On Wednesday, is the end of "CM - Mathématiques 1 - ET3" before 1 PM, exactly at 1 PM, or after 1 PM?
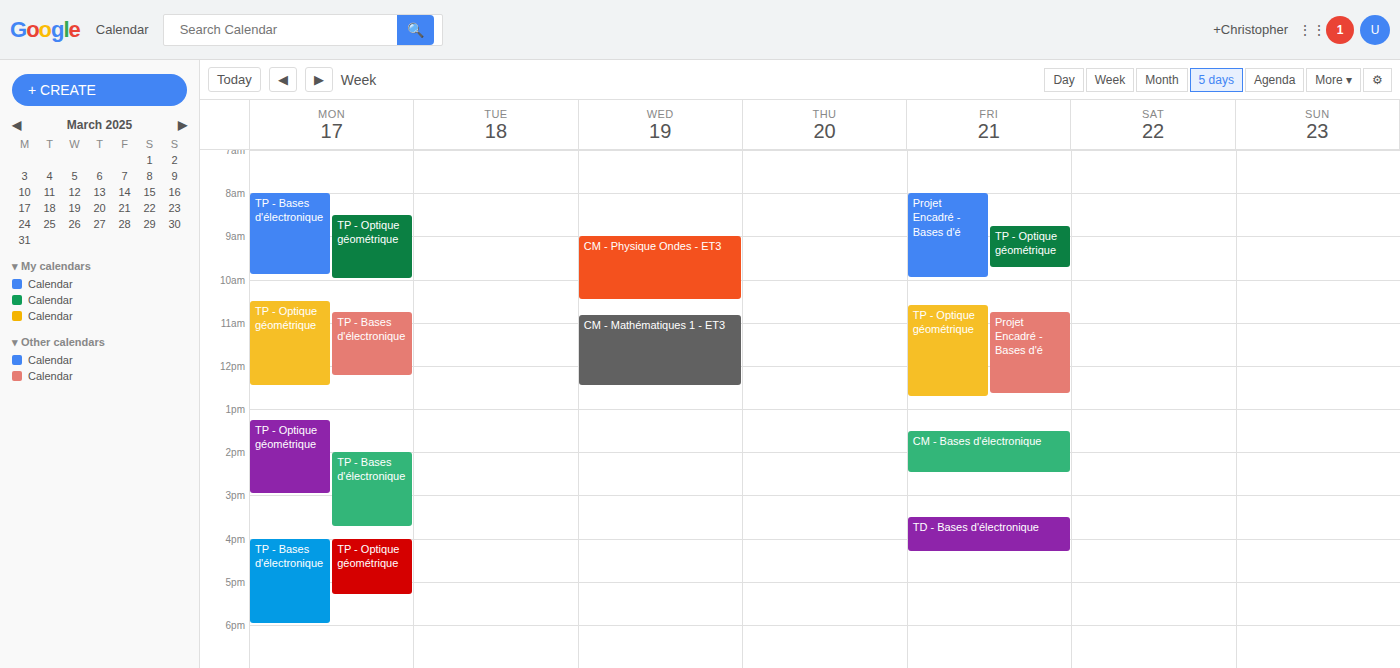
12:30 PM -- before 1 PM, 30 minutes above the 1 PM line.